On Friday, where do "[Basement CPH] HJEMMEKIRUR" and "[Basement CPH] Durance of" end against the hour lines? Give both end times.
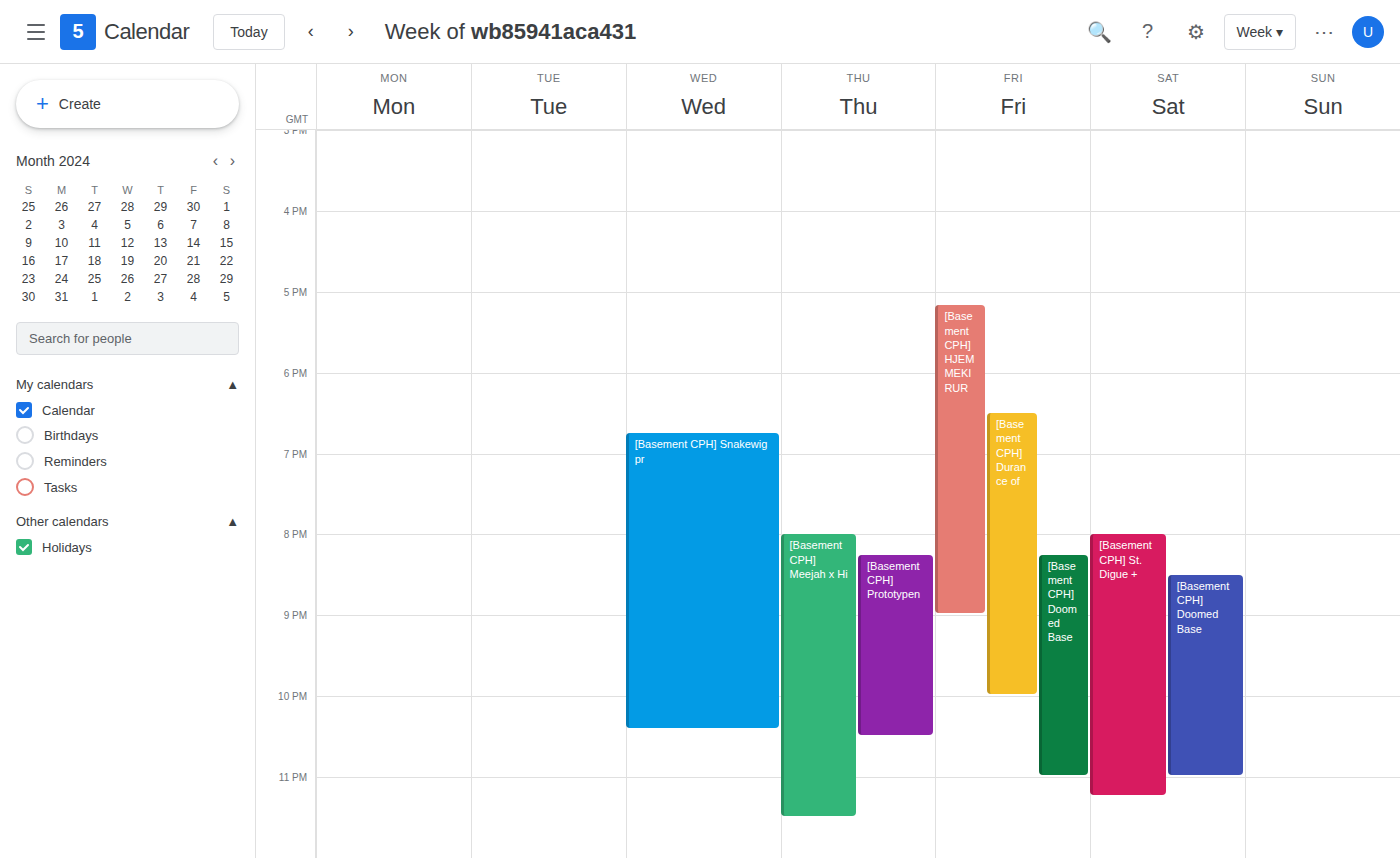
"[Basement CPH] HJEMMEKIRUR": 21:00, exactly on the 21:00 line. "[Basement CPH] Durance of": 22:00, exactly on the 22:00 line.